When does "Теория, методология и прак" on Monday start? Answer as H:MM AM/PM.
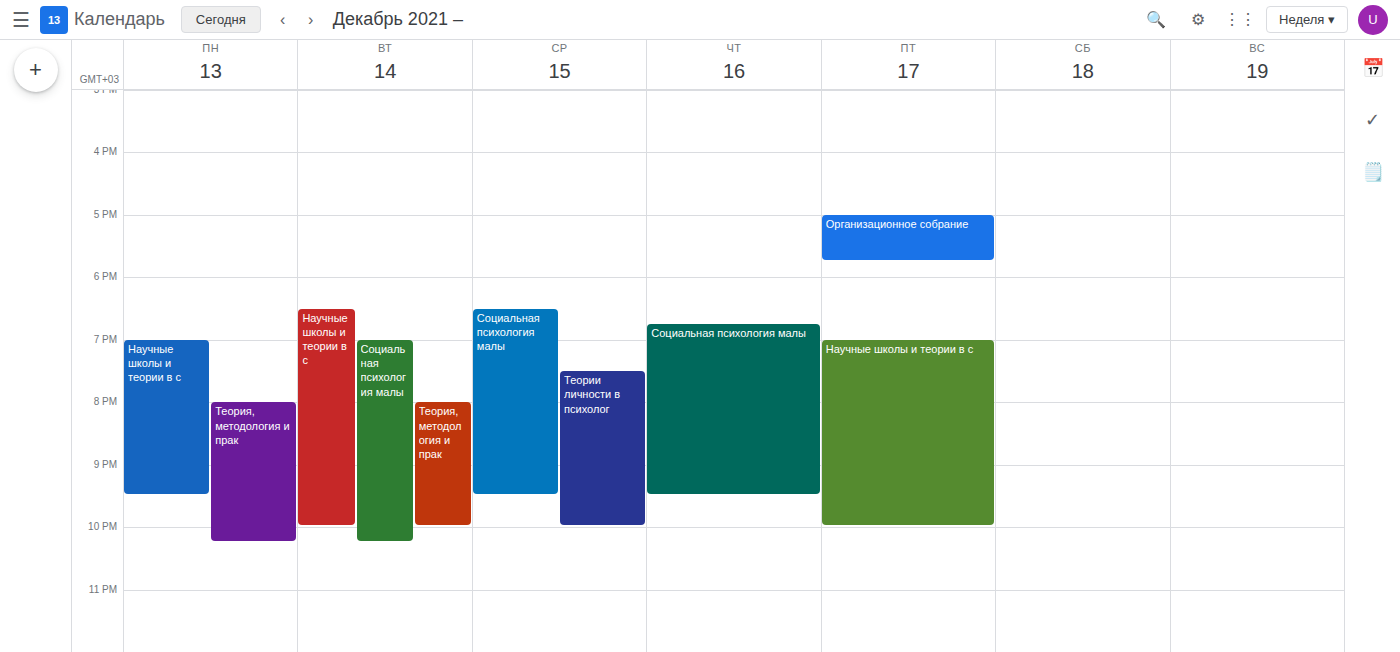
8:00 PM